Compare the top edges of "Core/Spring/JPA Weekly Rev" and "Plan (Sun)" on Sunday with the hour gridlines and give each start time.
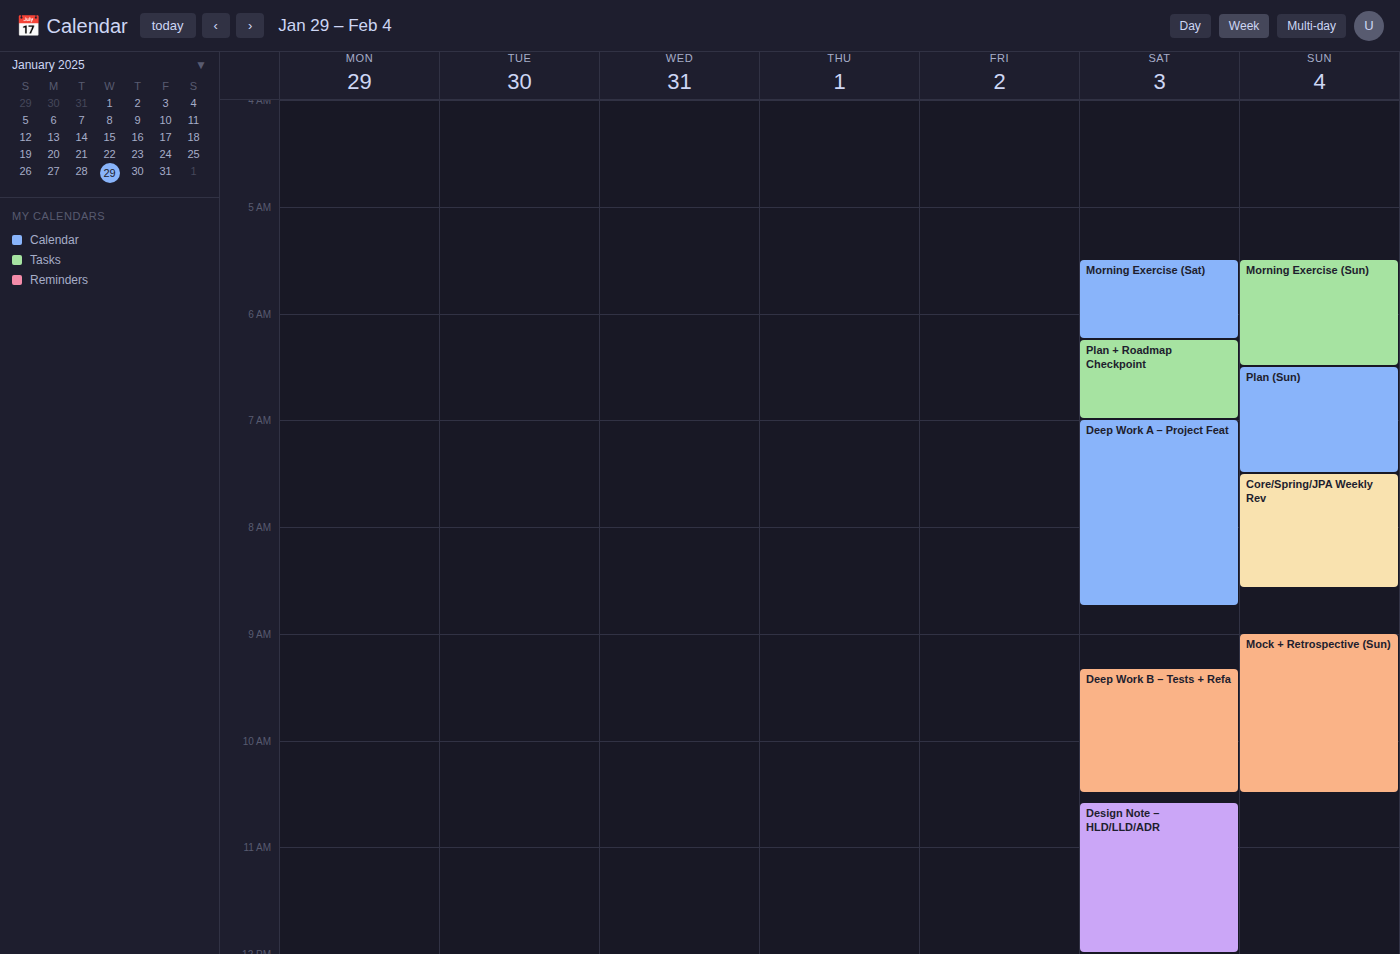
"Core/Spring/JPA Weekly Rev": 7:30 AM, halfway between the 7 AM and 8 AM lines. "Plan (Sun)": 6:30 AM, halfway between the 6 AM and 7 AM lines.